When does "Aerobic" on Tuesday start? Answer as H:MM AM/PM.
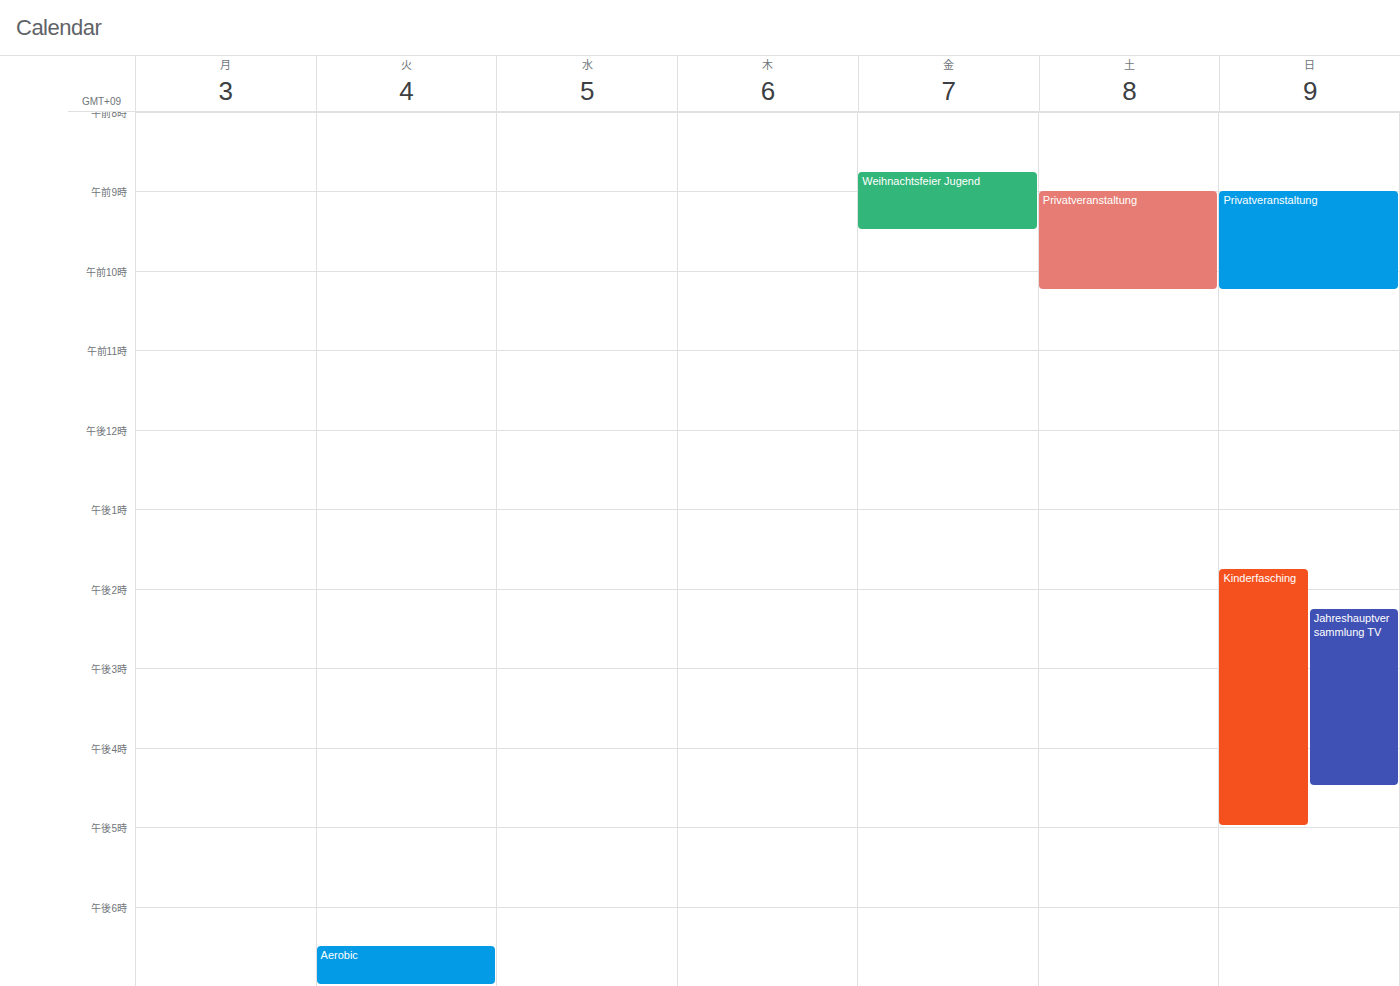
6:30 PM